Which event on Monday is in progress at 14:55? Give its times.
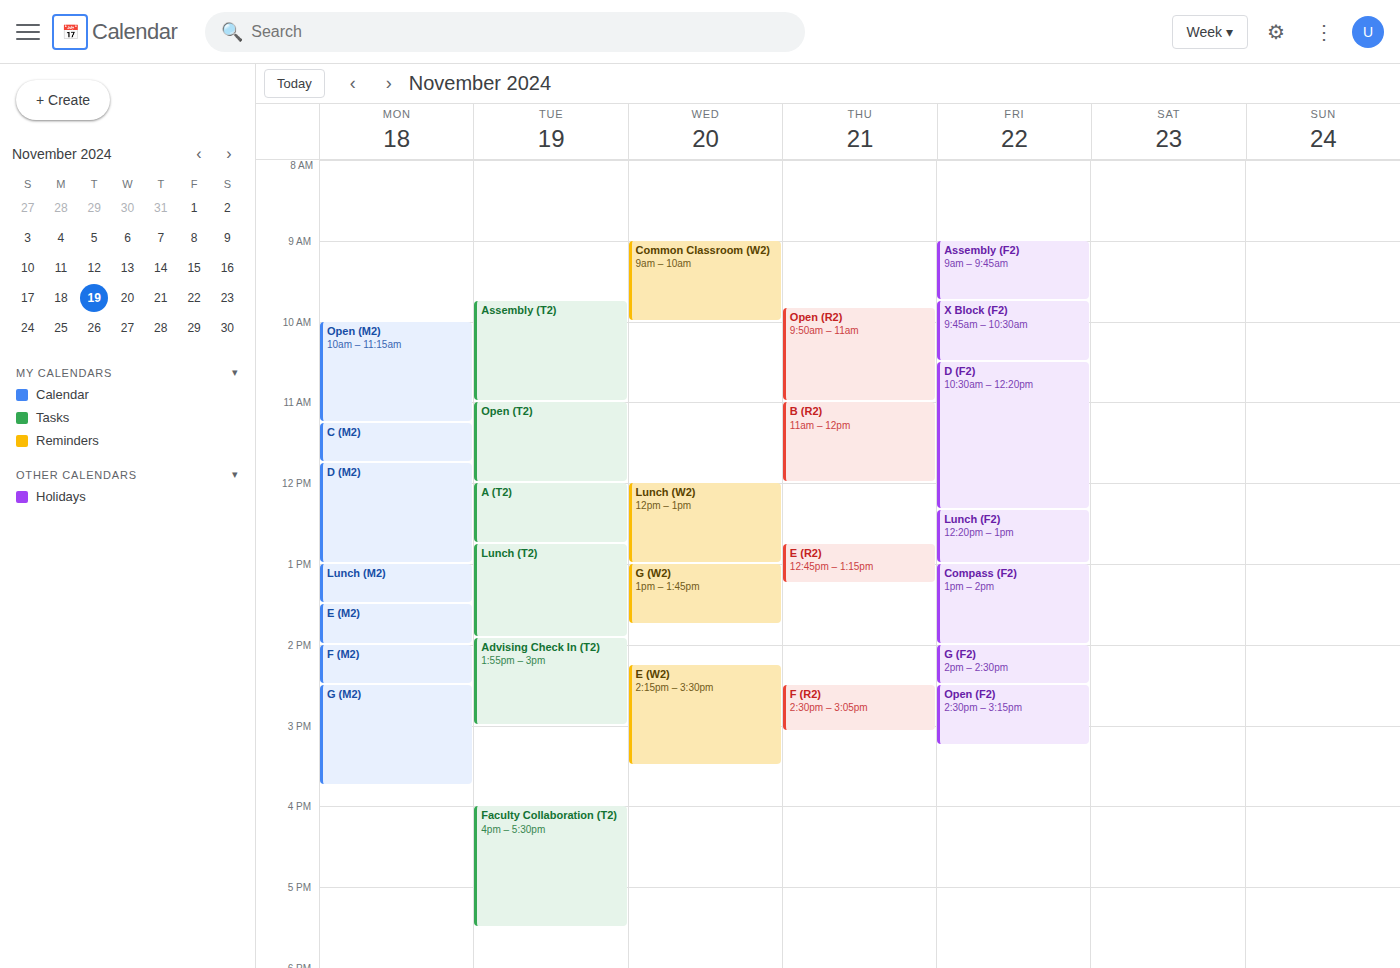
"G (M2)", 14:30 to 15:45